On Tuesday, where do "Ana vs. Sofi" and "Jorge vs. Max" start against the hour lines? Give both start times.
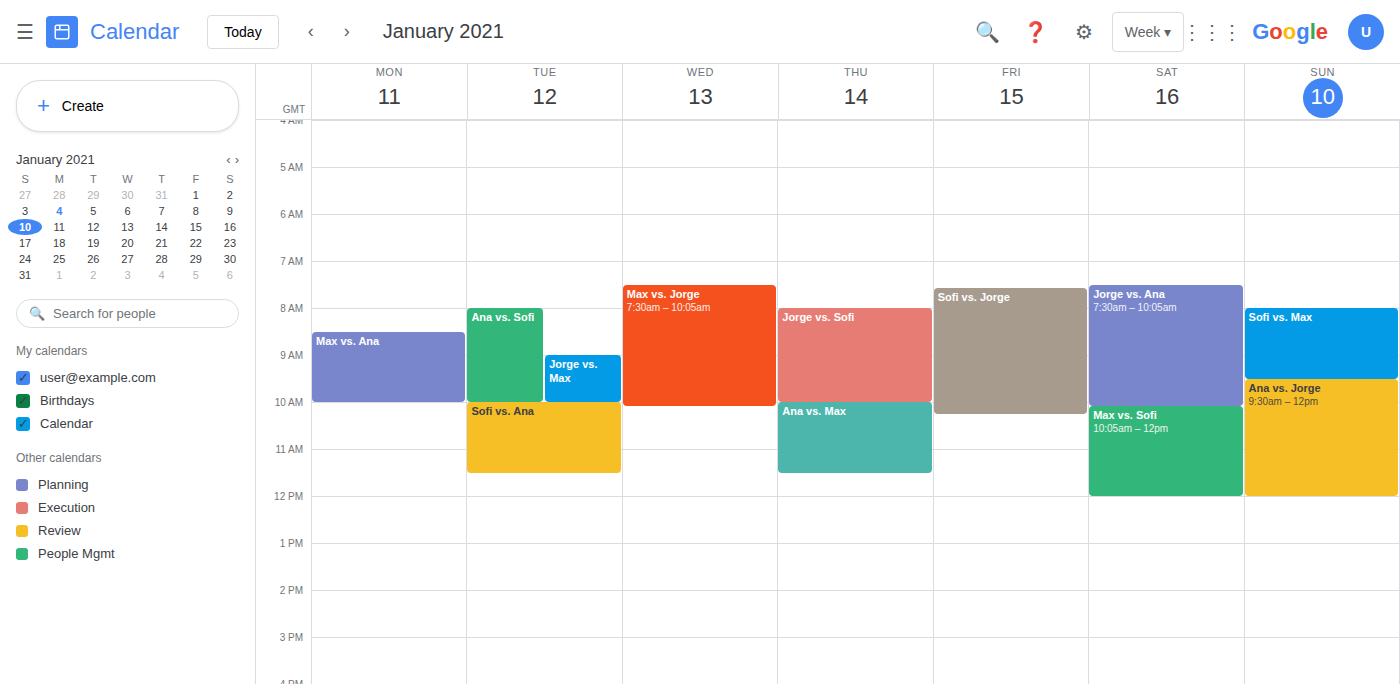
"Ana vs. Sofi": 8:00 AM, exactly on the 8 AM line. "Jorge vs. Max": 9:00 AM, exactly on the 9 AM line.